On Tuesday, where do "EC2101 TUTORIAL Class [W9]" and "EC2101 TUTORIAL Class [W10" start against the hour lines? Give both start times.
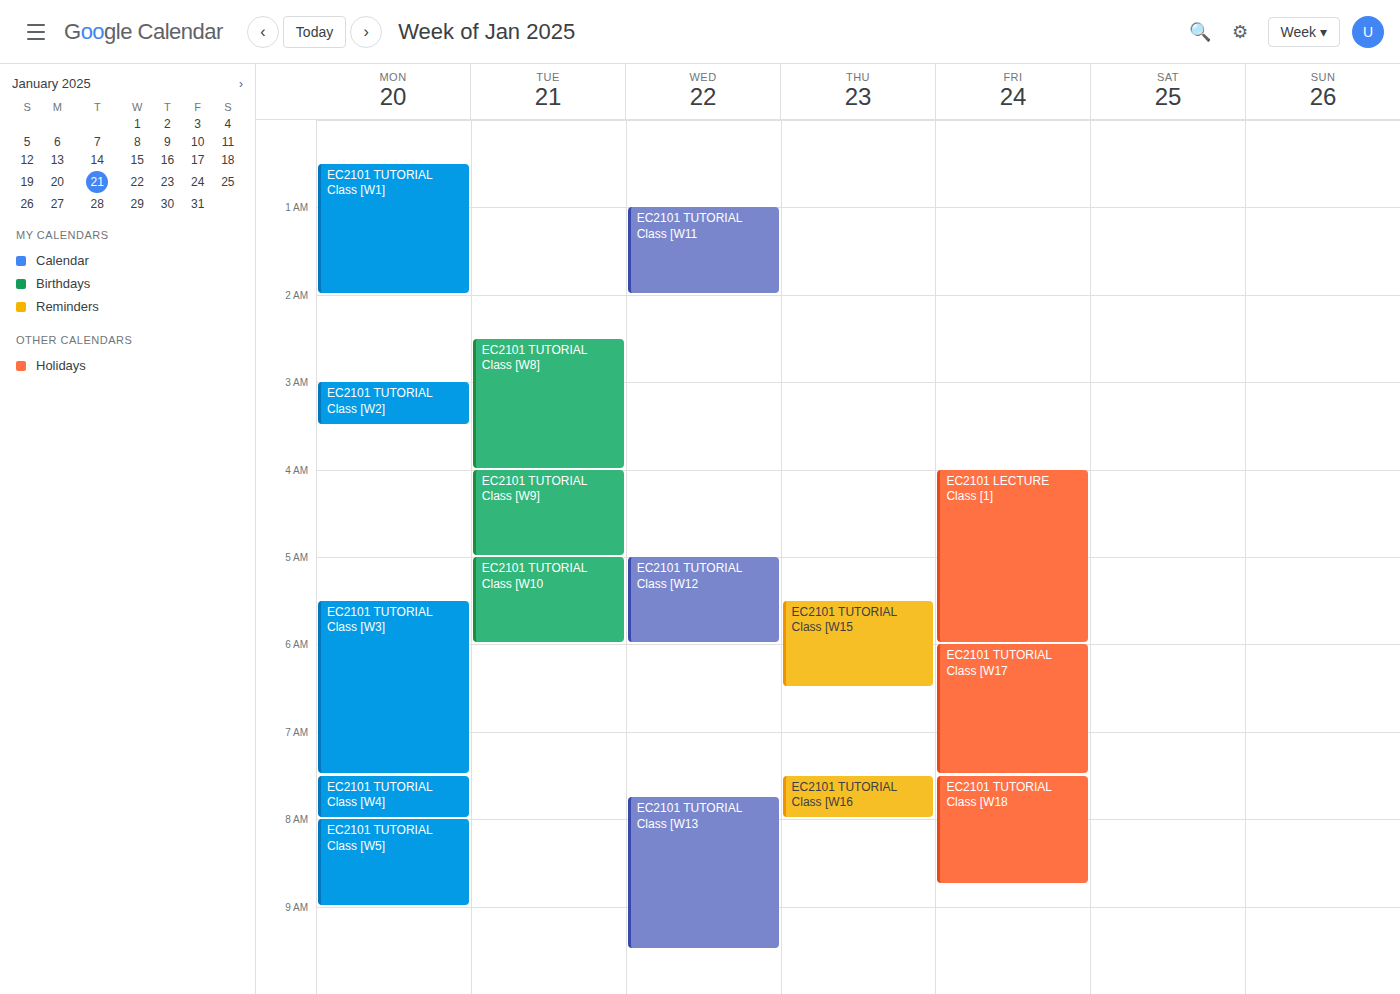
"EC2101 TUTORIAL Class [W9]": 4:00 AM, exactly on the 4 AM line. "EC2101 TUTORIAL Class [W10": 5:00 AM, exactly on the 5 AM line.